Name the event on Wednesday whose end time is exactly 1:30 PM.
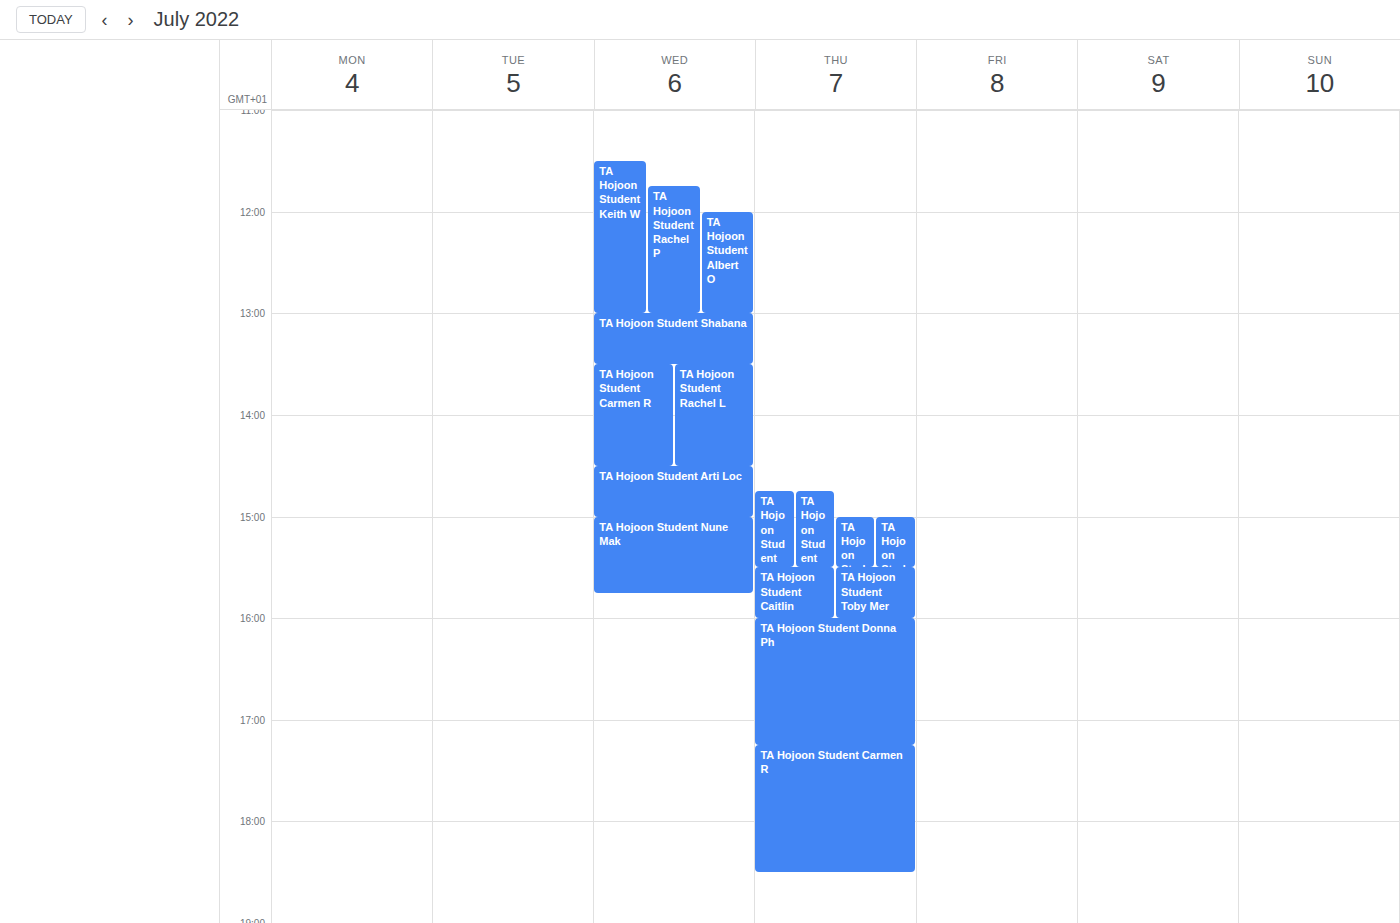
"TA Hojoon Student Shabana"